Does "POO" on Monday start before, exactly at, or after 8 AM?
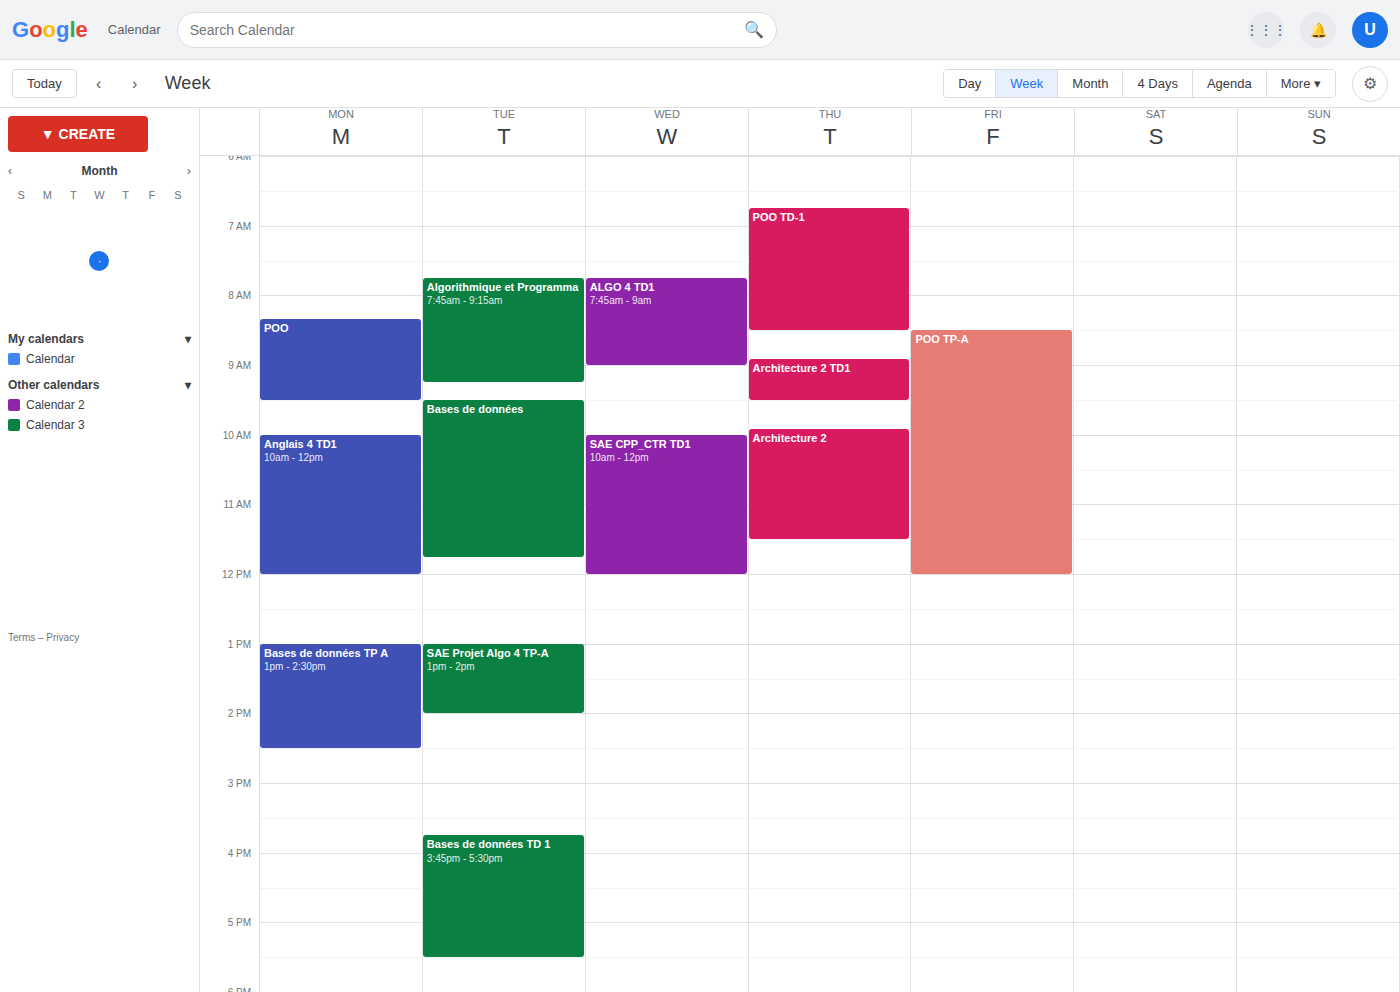
8:20 AM -- after 8 AM, 20 minutes below the 8 AM line.